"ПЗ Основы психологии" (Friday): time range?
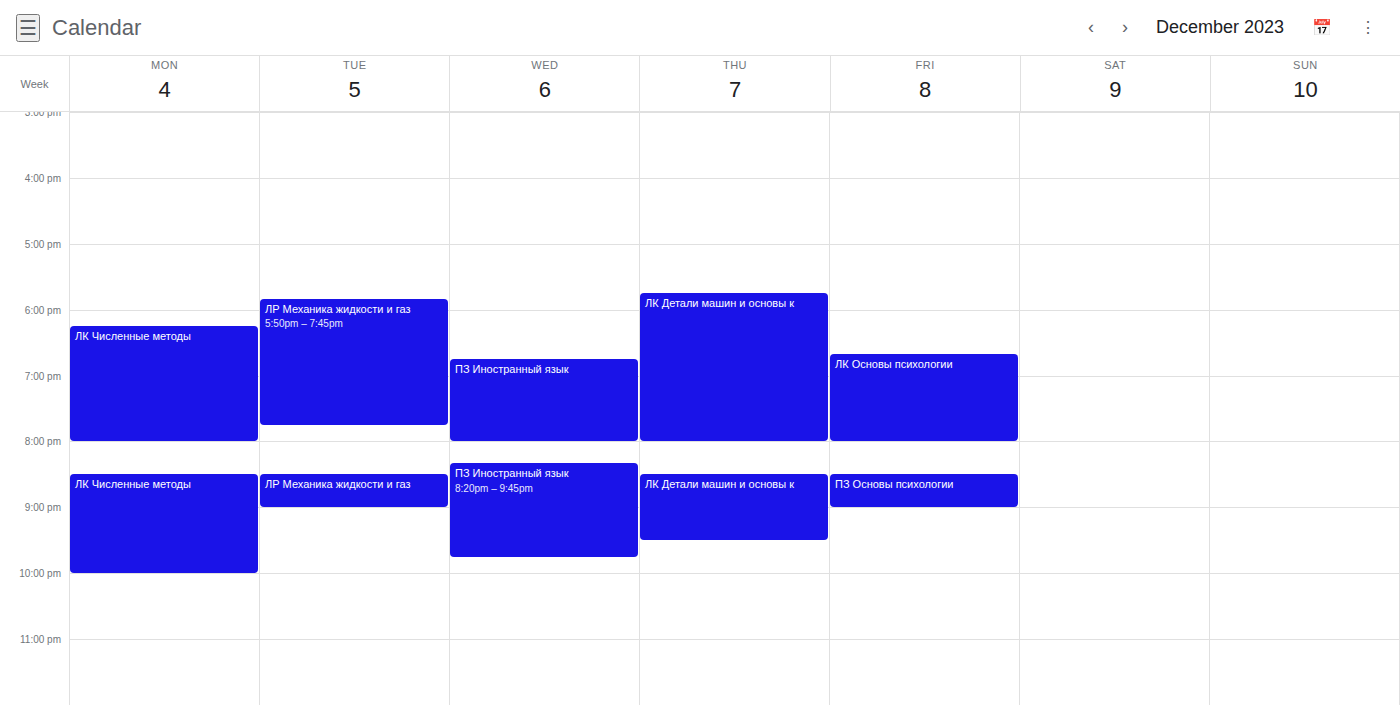
8:30 PM to 9:00 PM